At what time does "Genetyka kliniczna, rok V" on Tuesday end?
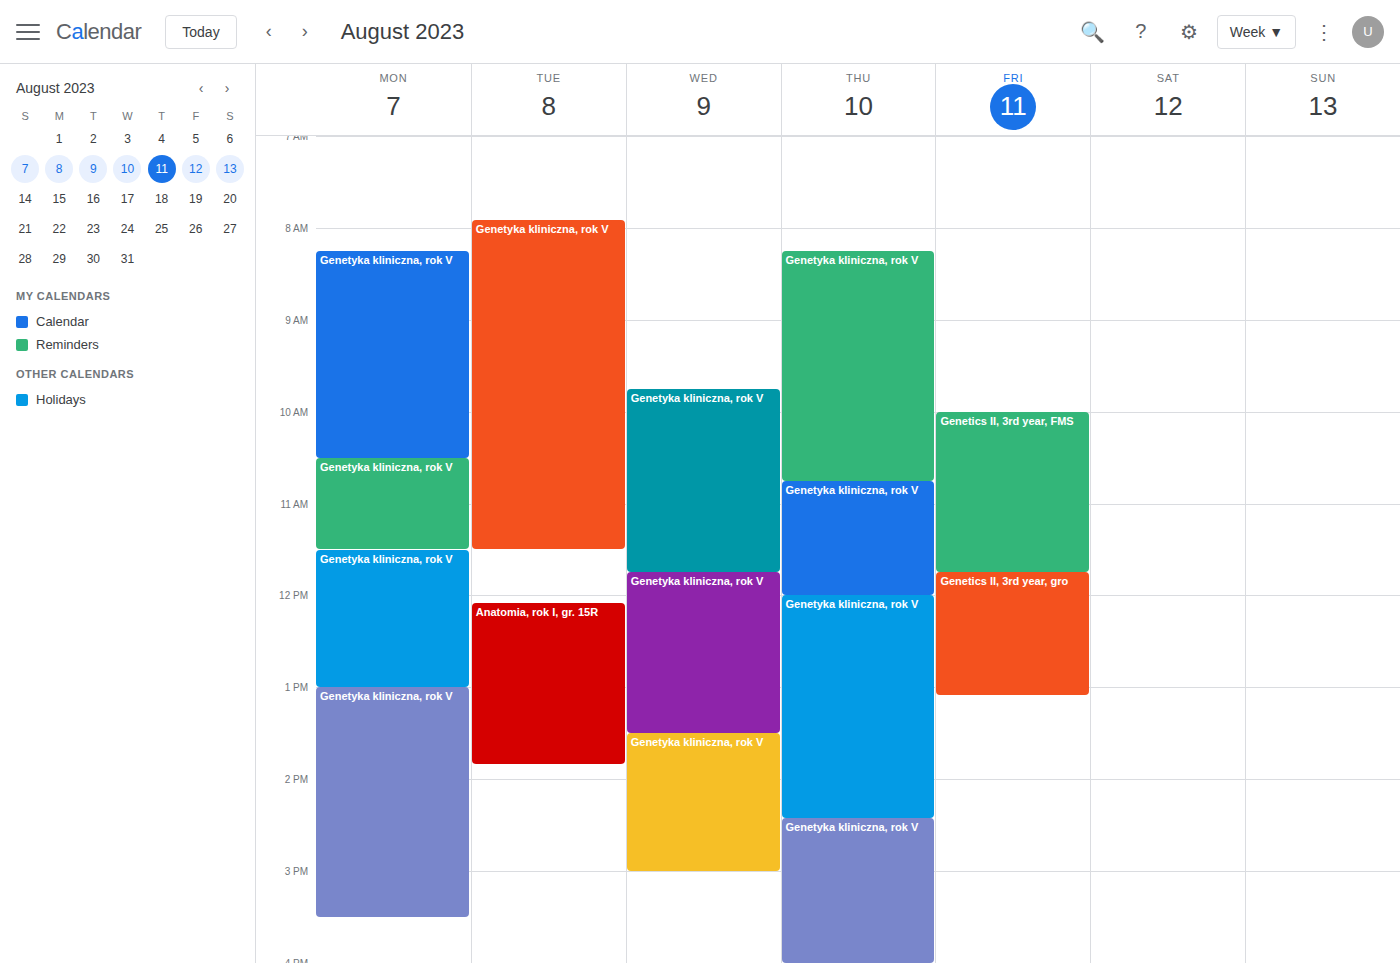
11:30 AM